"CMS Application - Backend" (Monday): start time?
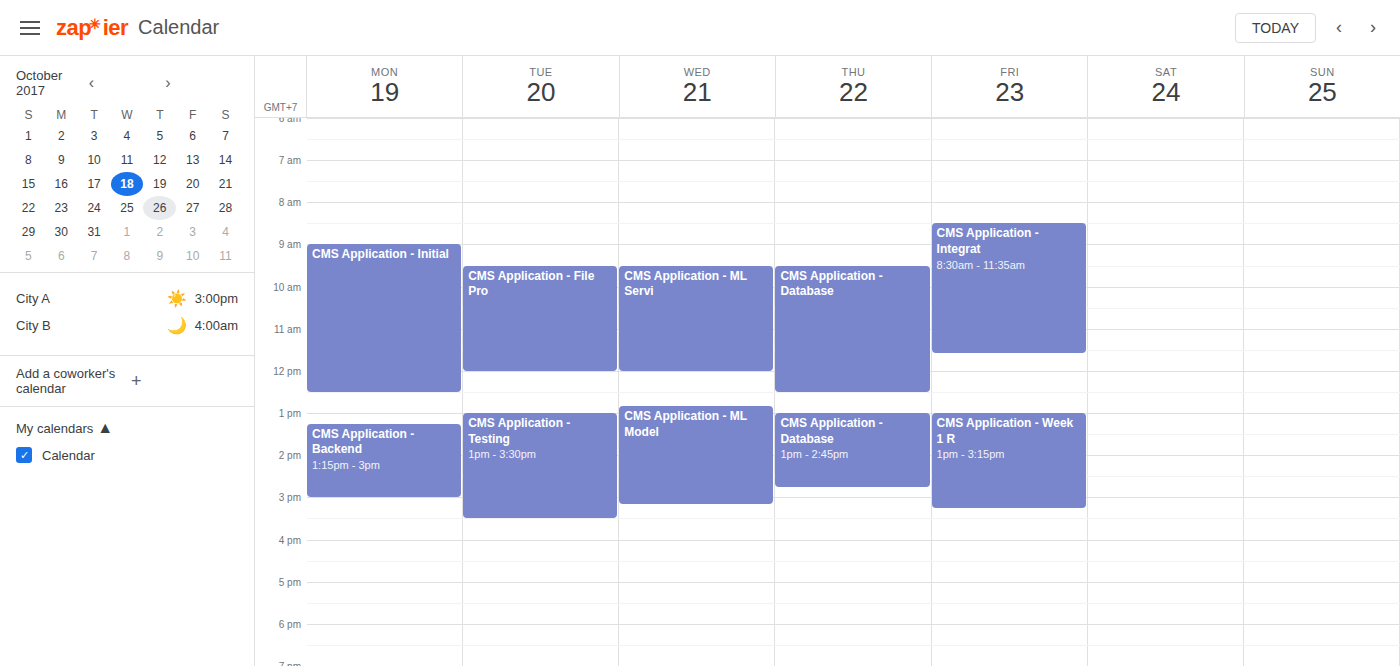
1:15 PM